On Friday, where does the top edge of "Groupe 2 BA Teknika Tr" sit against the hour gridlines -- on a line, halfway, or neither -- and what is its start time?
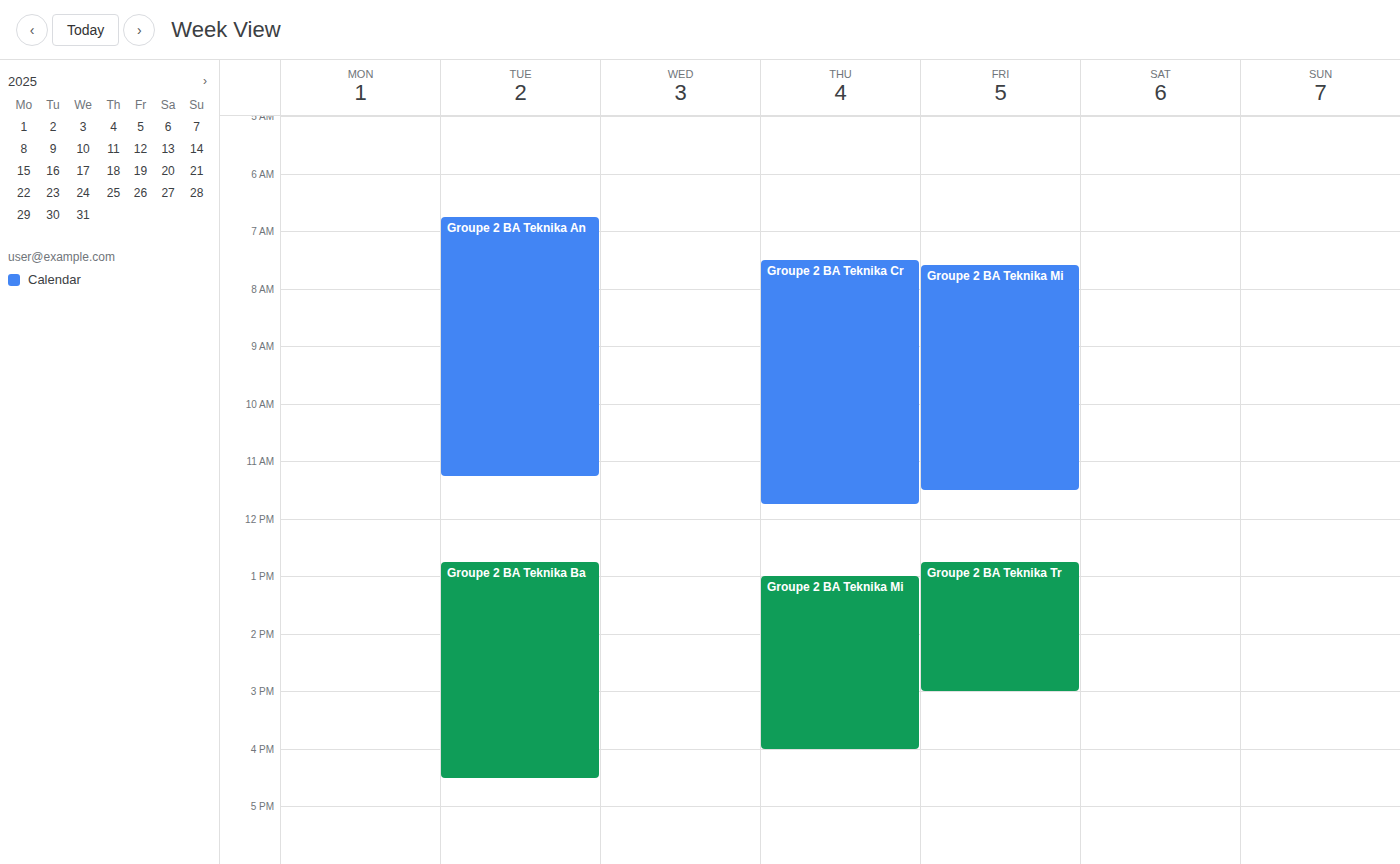
12:45 PM -- neither: three quarters of the way from the 12 PM line to the 1 PM line.